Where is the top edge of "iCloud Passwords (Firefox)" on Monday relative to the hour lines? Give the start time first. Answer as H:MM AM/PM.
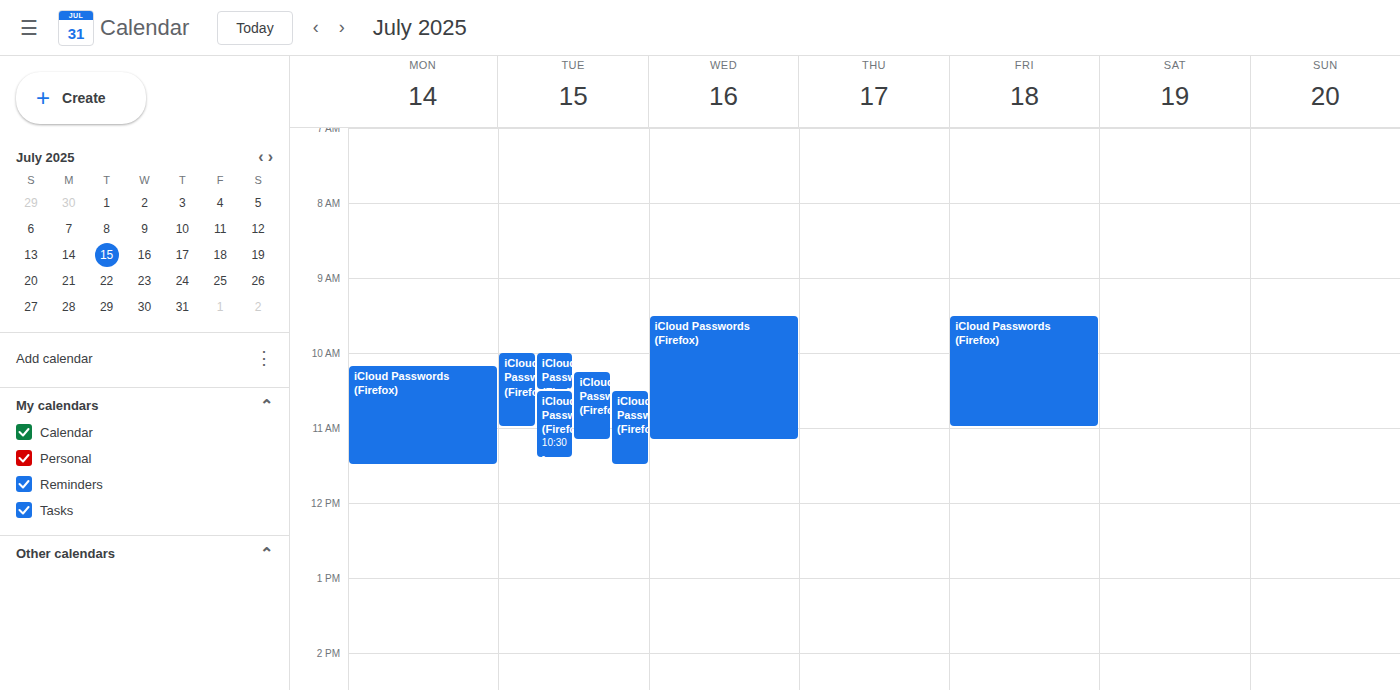
10:10 AM -- neither: 10 minutes below the 10 AM line and 50 minutes above the 11 AM line.